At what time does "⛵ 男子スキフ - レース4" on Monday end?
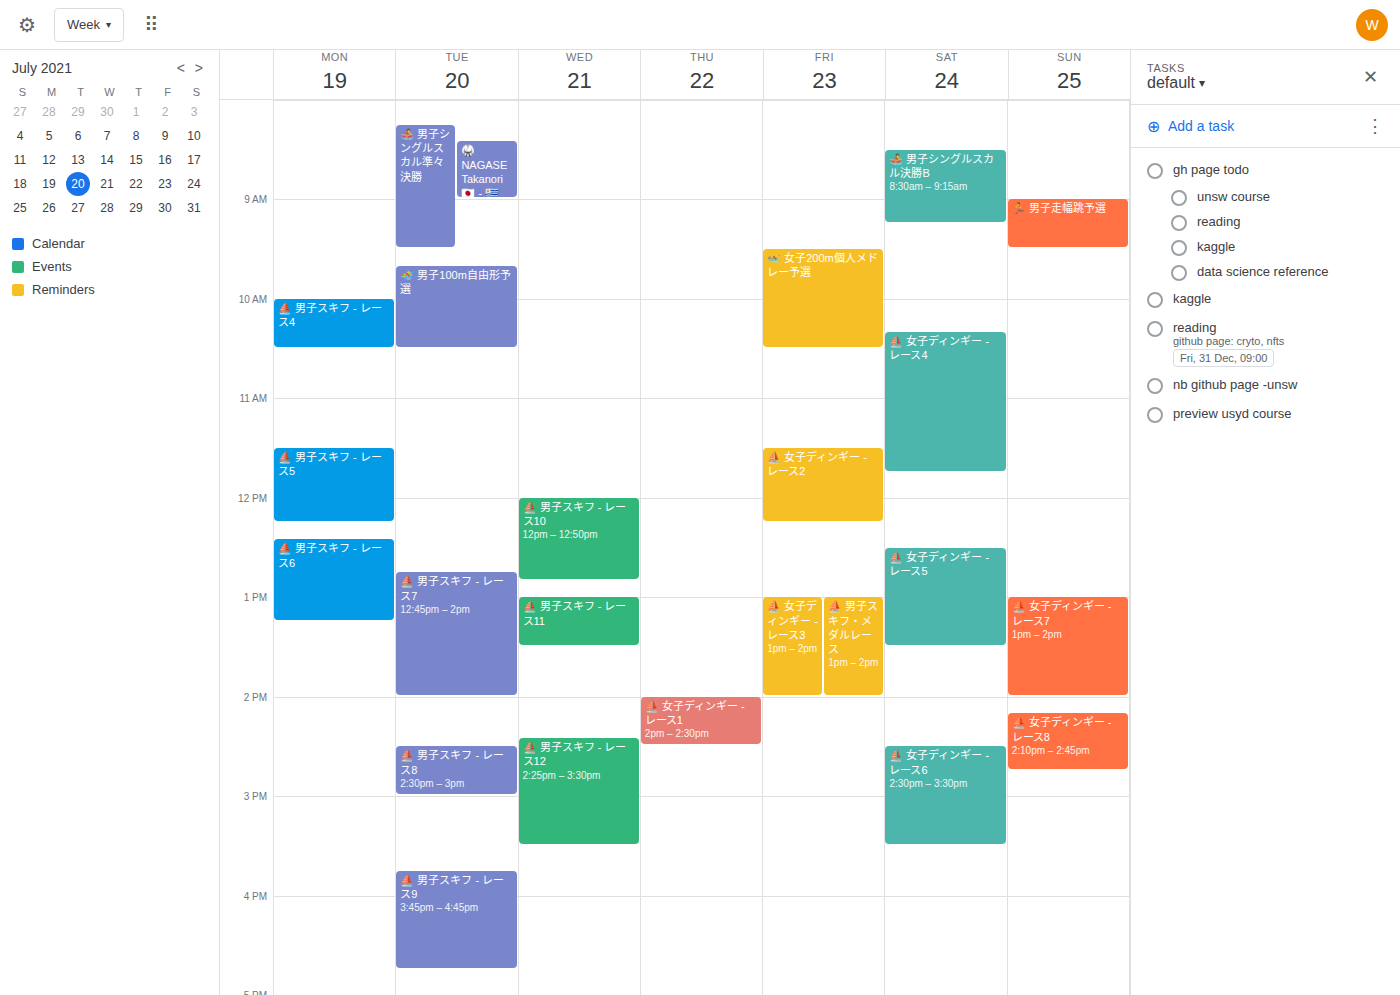
10:30 AM